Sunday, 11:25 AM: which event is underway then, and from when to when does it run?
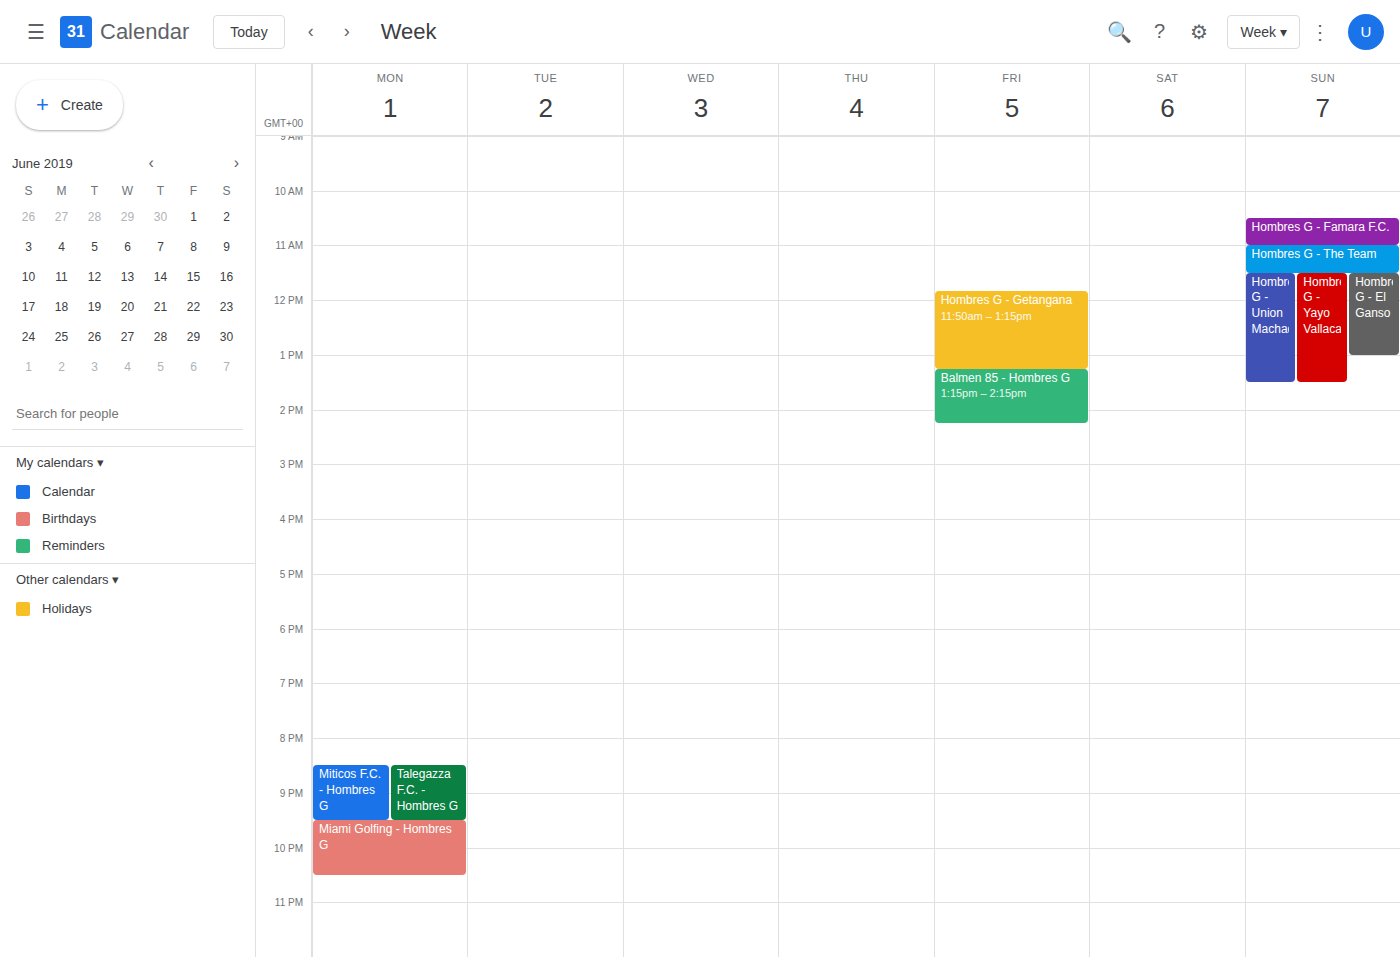
"Hombres G - The Team", 11:00 AM to 11:30 AM